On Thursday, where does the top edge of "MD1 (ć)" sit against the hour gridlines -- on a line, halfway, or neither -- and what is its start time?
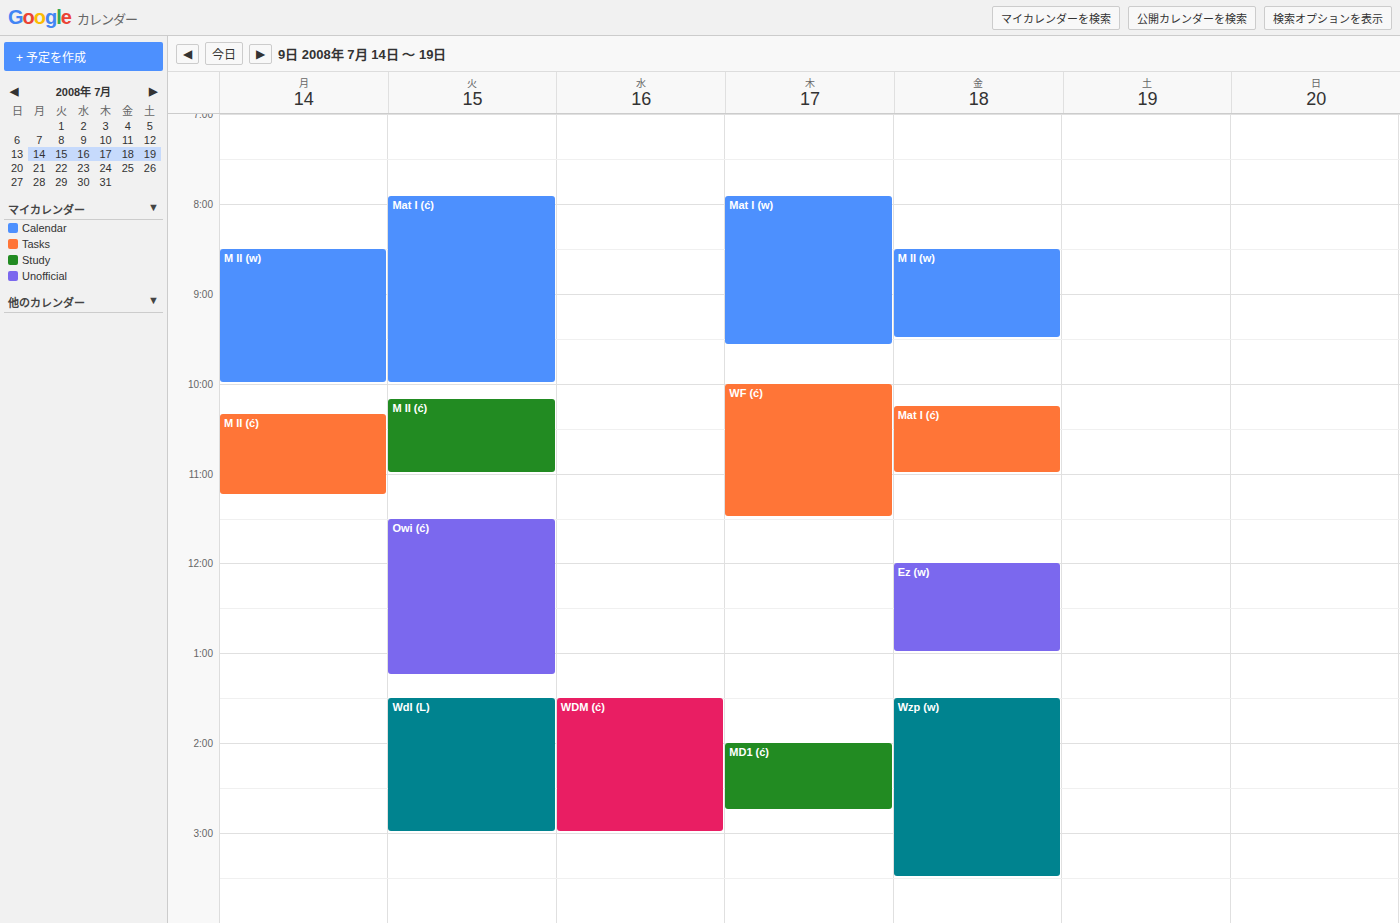
2:00 PM -- exactly on the 2 PM line.